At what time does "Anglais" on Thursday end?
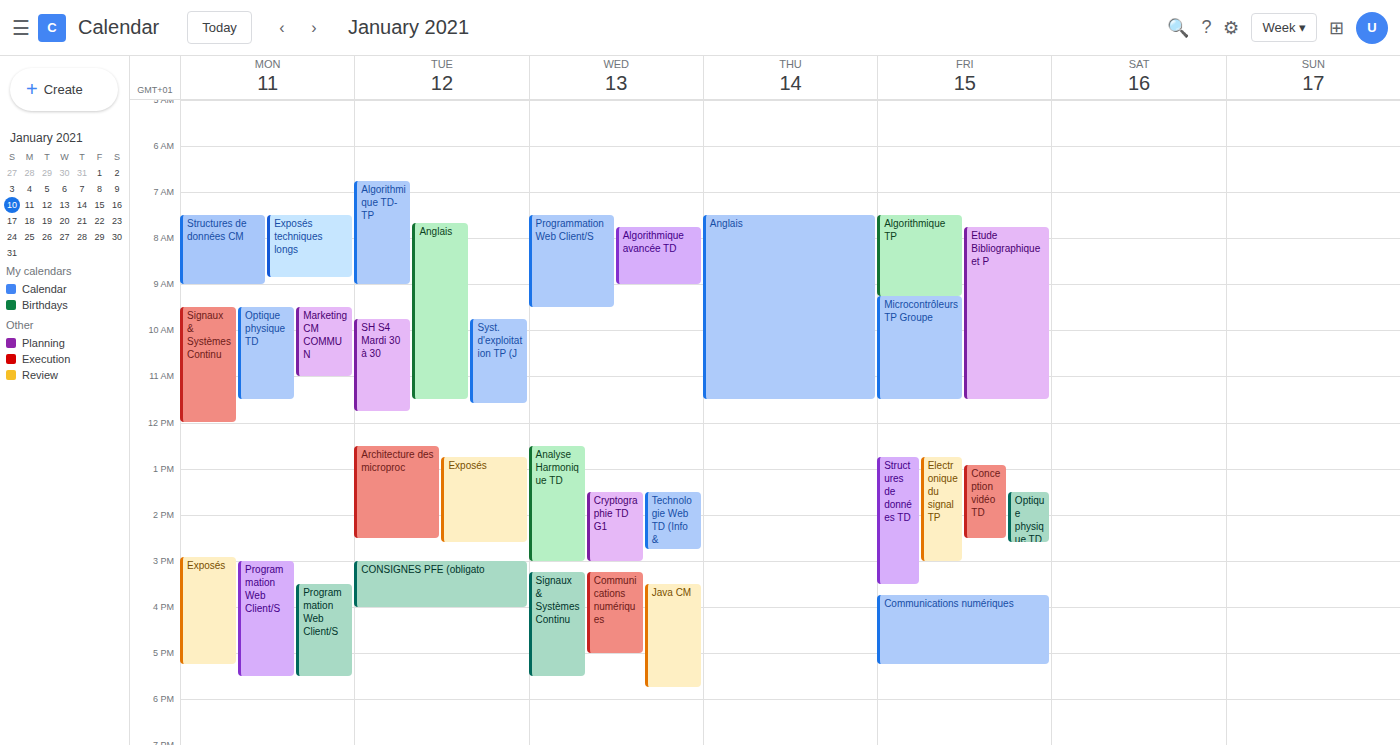
11:30 AM